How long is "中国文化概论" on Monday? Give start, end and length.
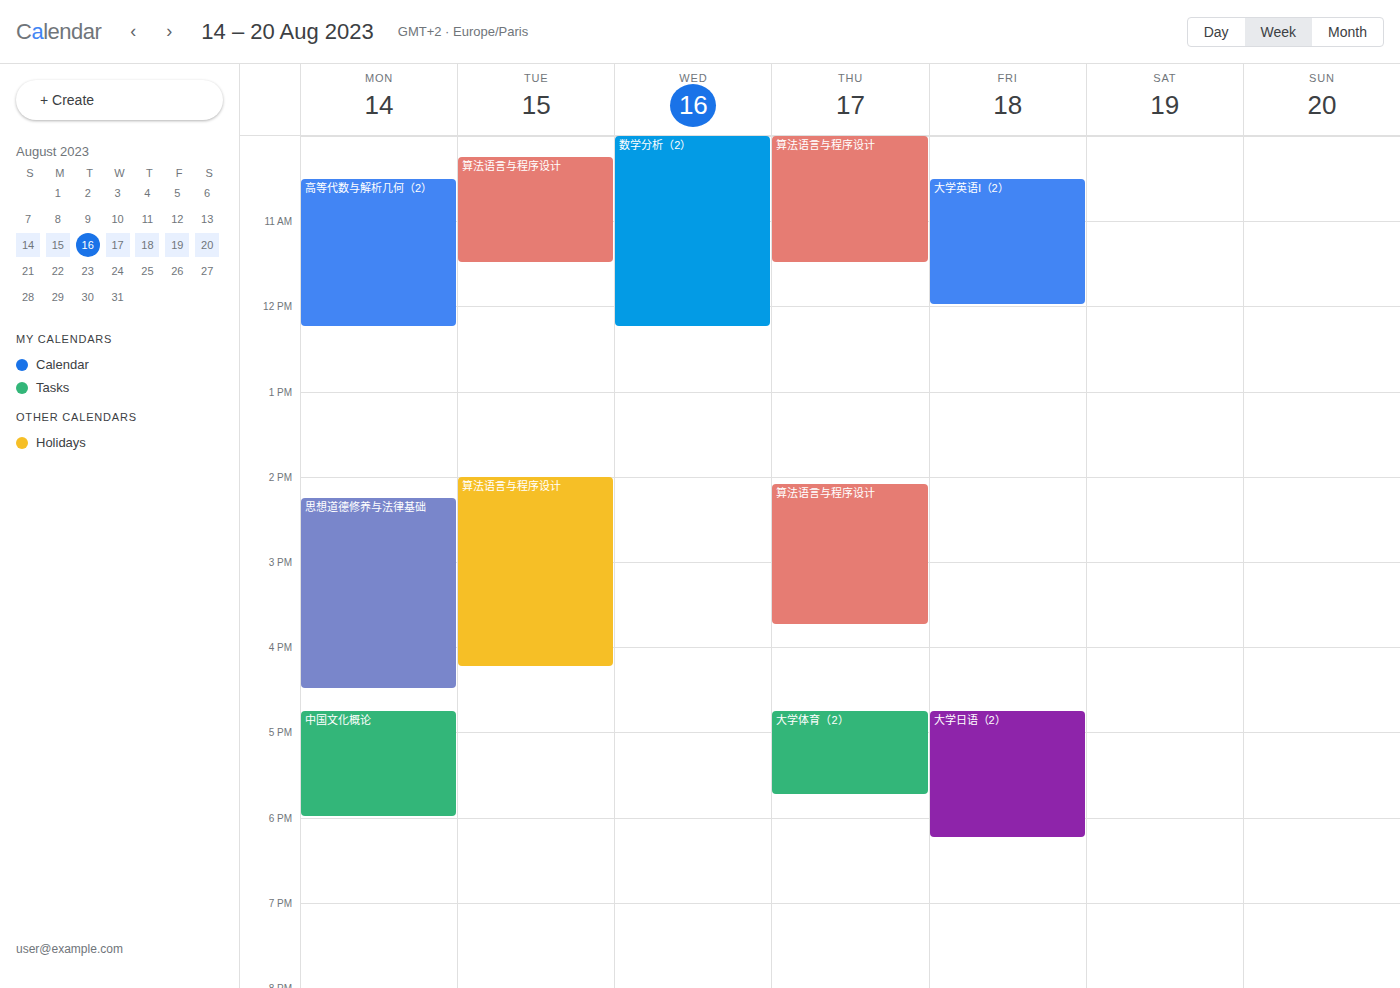
4:45 PM to 6:00 PM, 1 hour 15 minutes